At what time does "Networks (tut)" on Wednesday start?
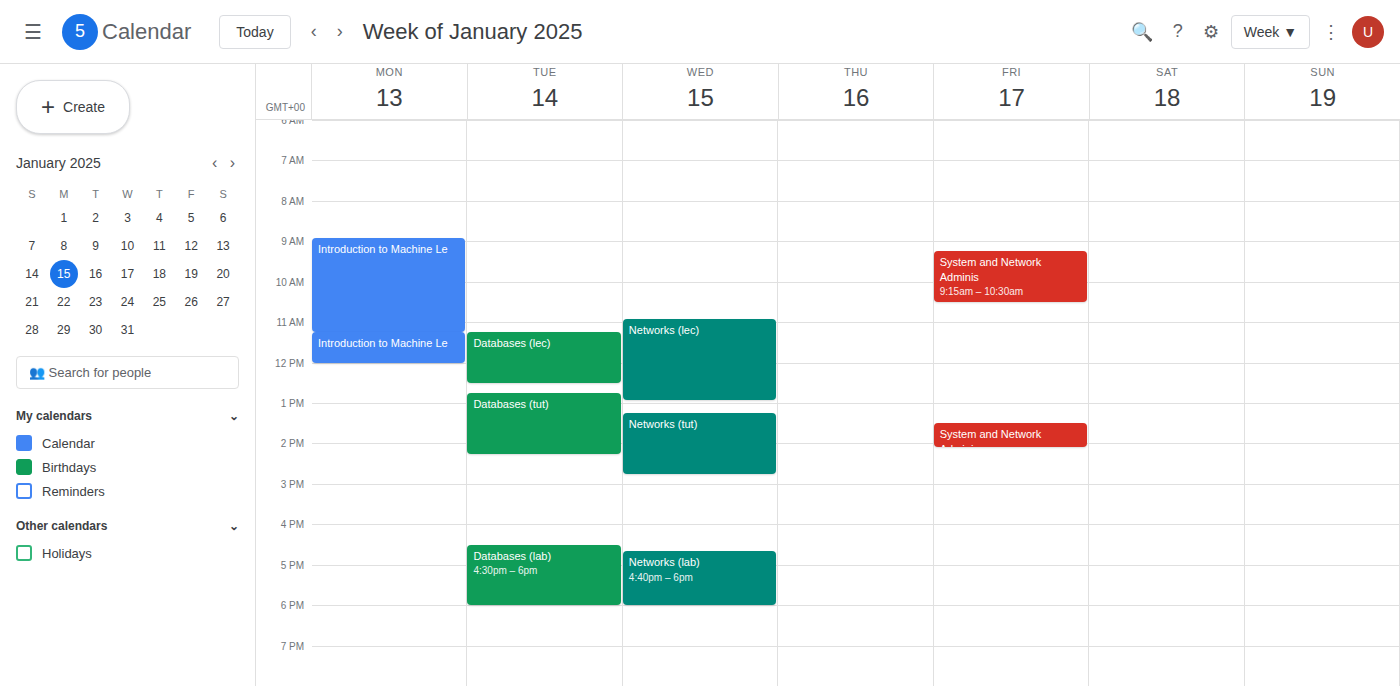
1:15 PM